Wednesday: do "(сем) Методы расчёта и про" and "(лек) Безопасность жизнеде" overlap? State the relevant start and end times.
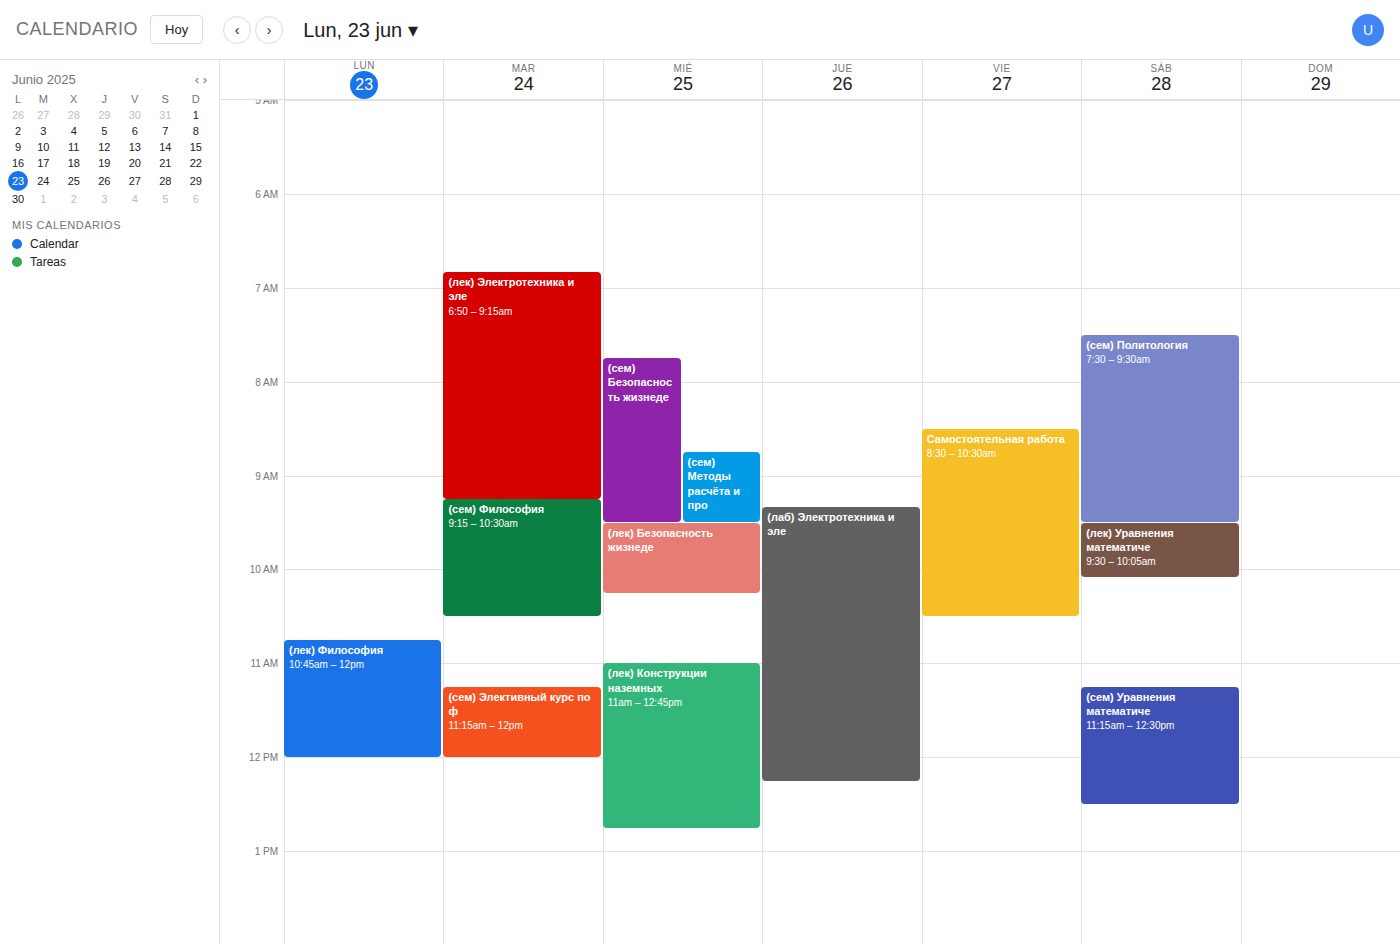
"(сем) Методы расчёта и про" ends at 9:30 AM, exactly when "(лек) Безопасность жизнеде" starts -- they touch but do not overlap.